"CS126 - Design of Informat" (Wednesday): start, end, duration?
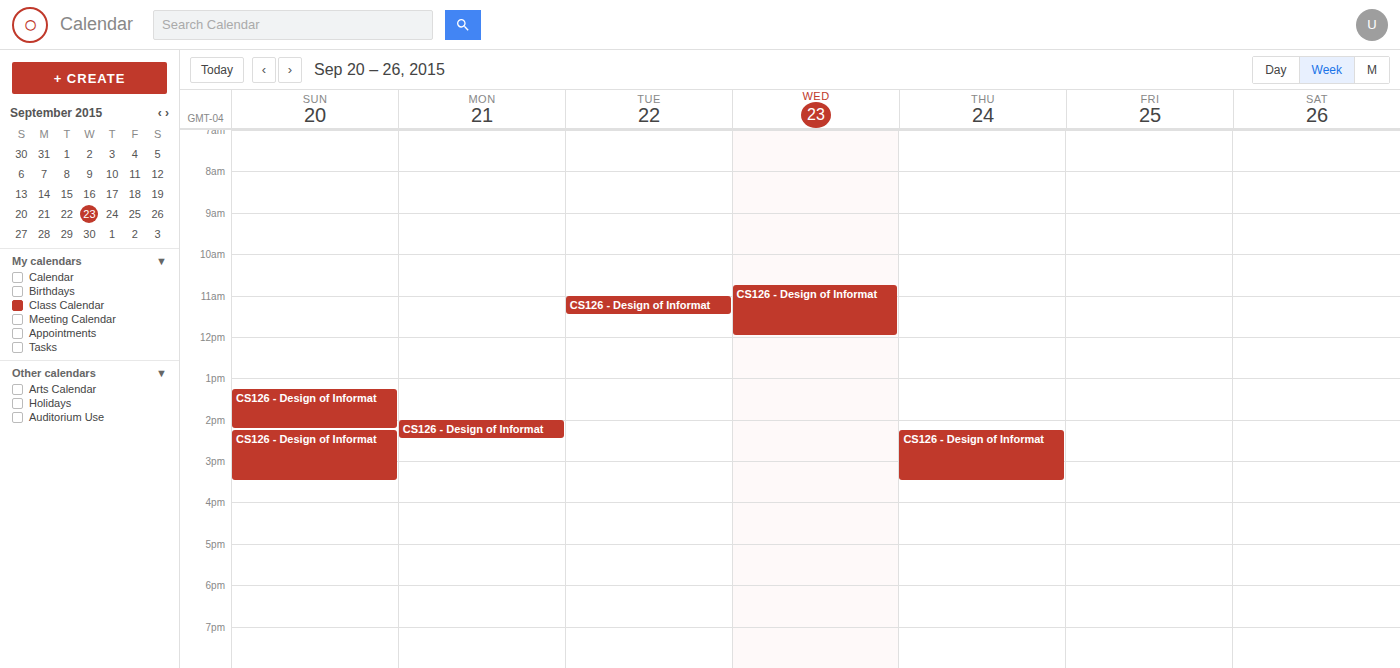
10:45 AM to 12:00 PM, 1 hour 15 minutes